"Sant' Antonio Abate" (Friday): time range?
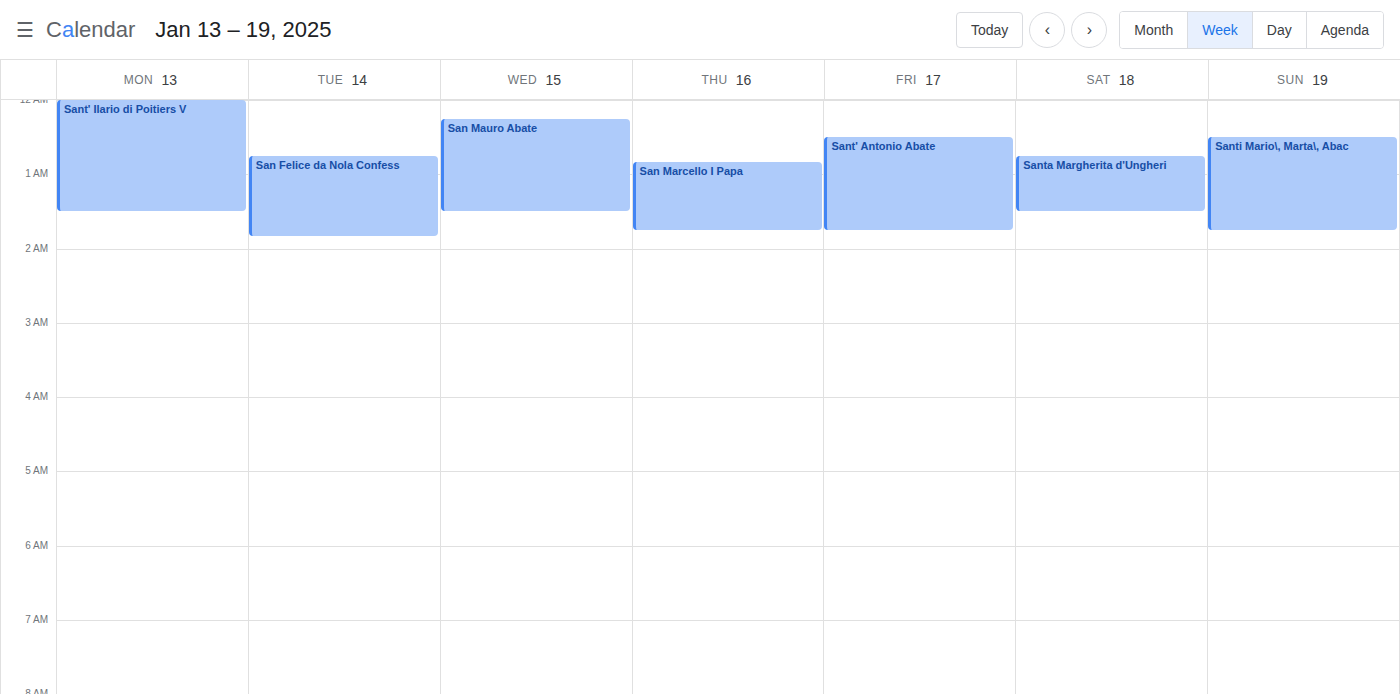
12:30 AM to 1:45 AM